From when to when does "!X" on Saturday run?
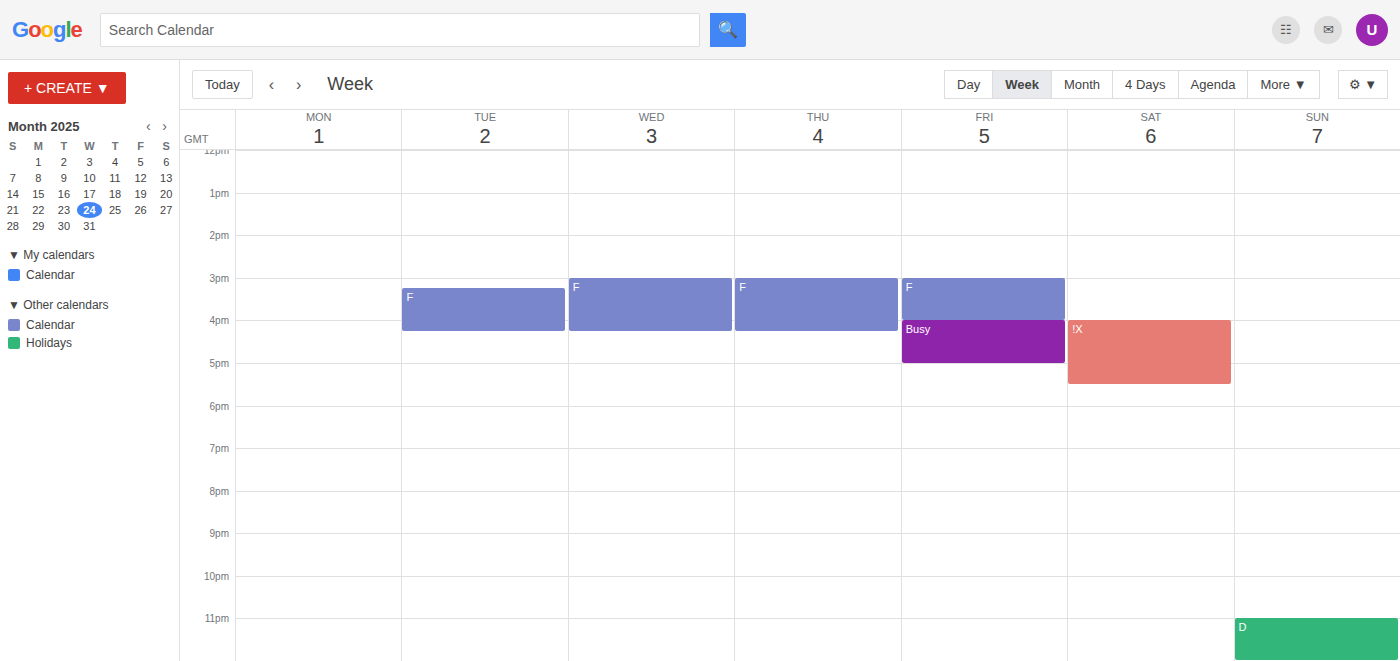
4:00 PM to 5:30 PM